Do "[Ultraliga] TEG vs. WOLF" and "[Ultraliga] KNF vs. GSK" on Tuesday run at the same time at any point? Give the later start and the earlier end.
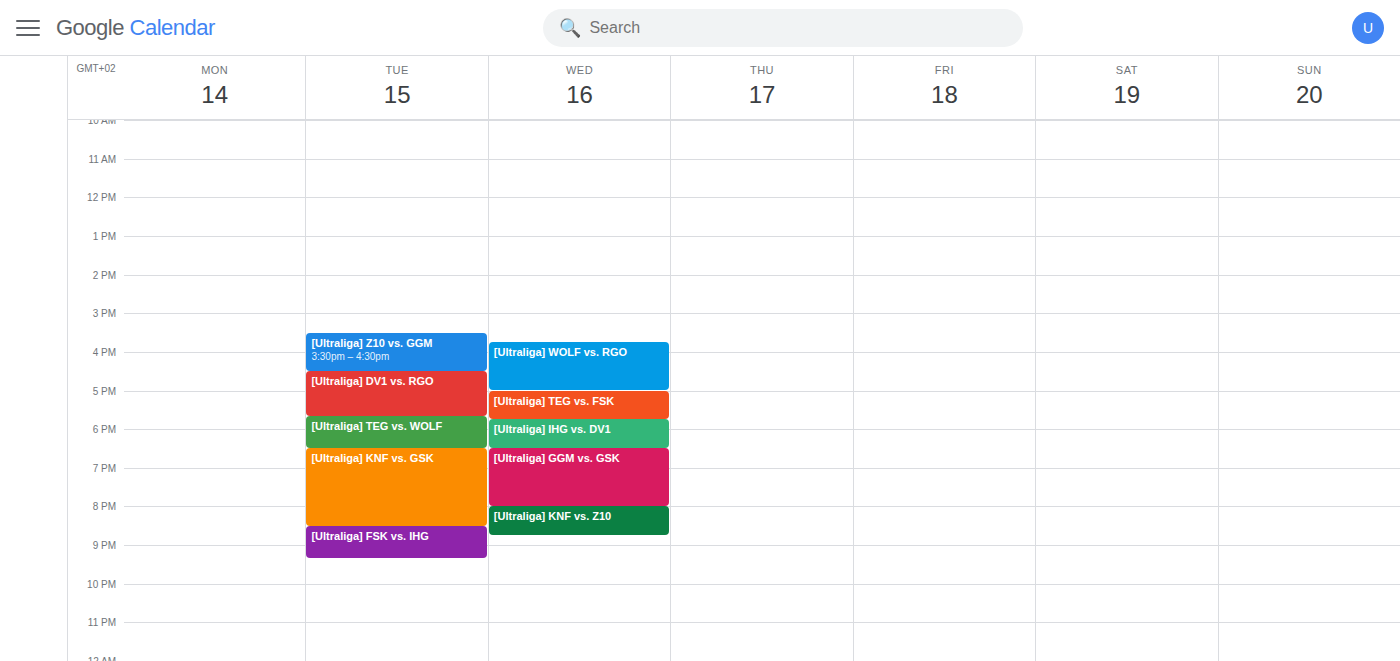
"[Ultraliga] TEG vs. WOLF" ends at 6:30 PM, exactly when "[Ultraliga] KNF vs. GSK" starts -- they touch but do not overlap.